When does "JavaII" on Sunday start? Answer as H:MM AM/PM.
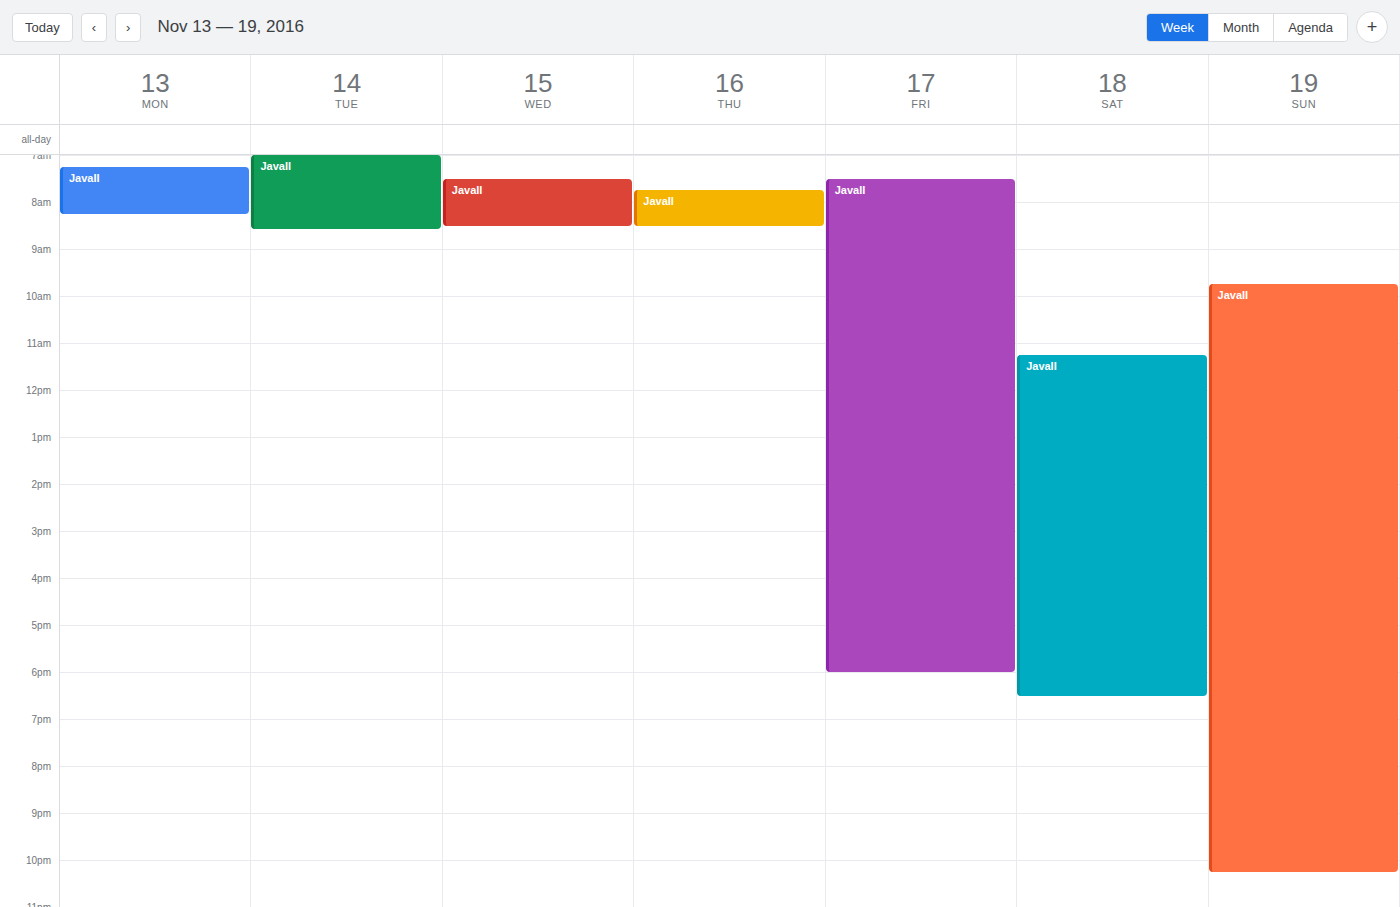
9:45 AM